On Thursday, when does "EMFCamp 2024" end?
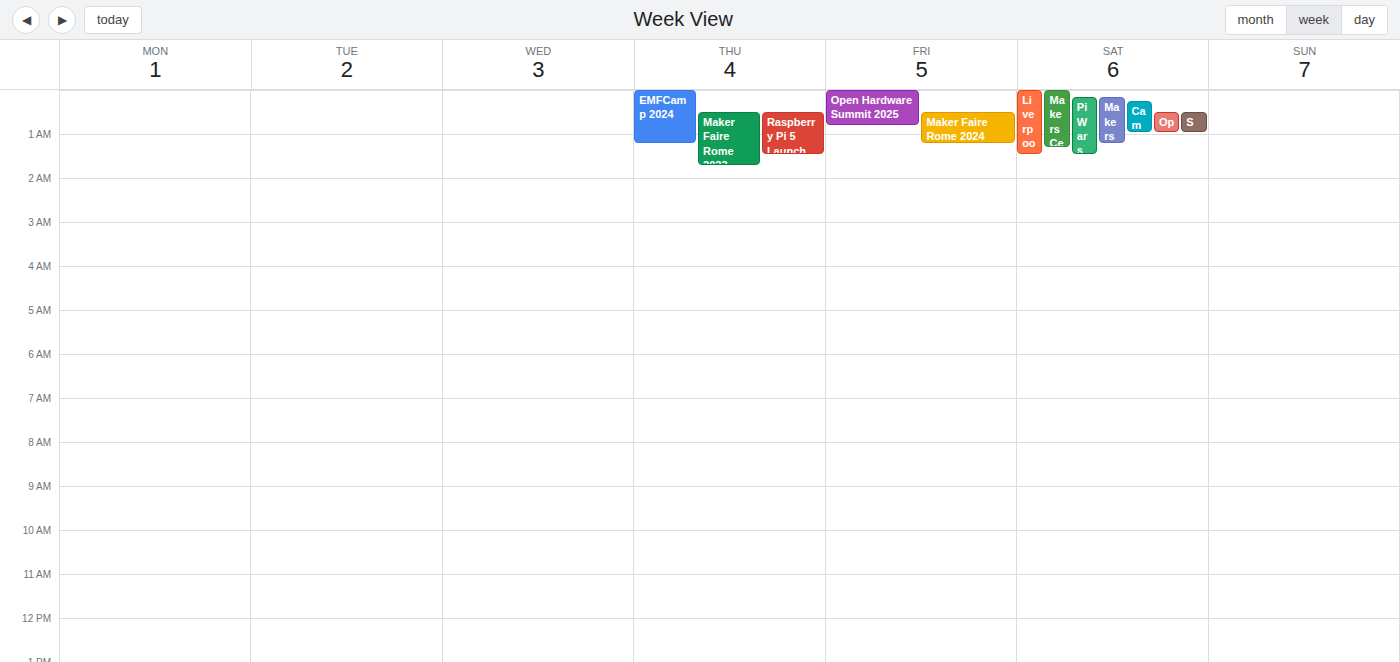
1:15 AM